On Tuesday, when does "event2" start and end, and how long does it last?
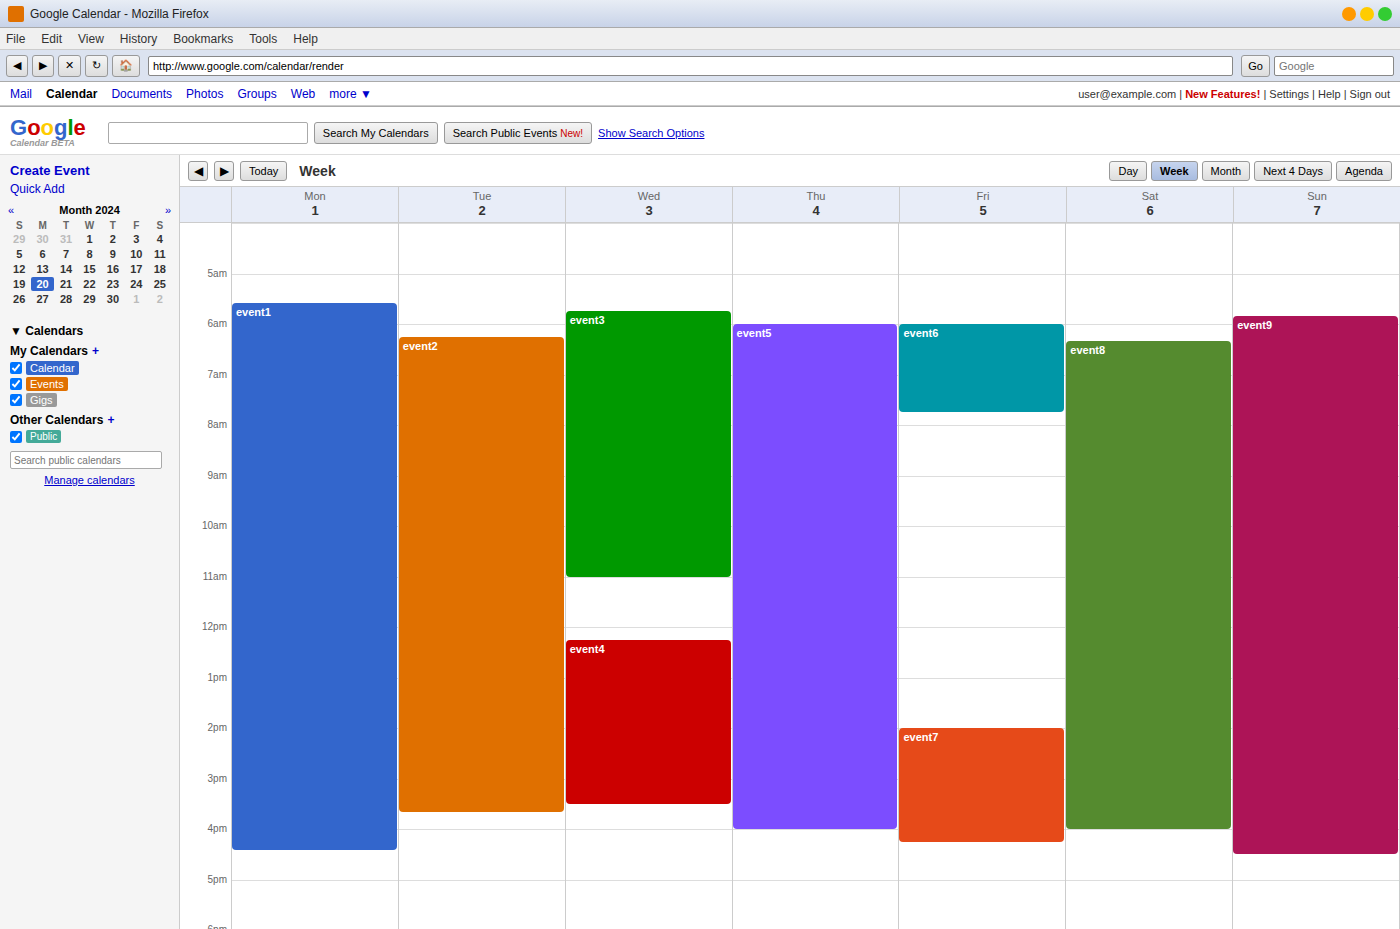
6:15 AM to 3:40 PM, 9 hours 25 minutes